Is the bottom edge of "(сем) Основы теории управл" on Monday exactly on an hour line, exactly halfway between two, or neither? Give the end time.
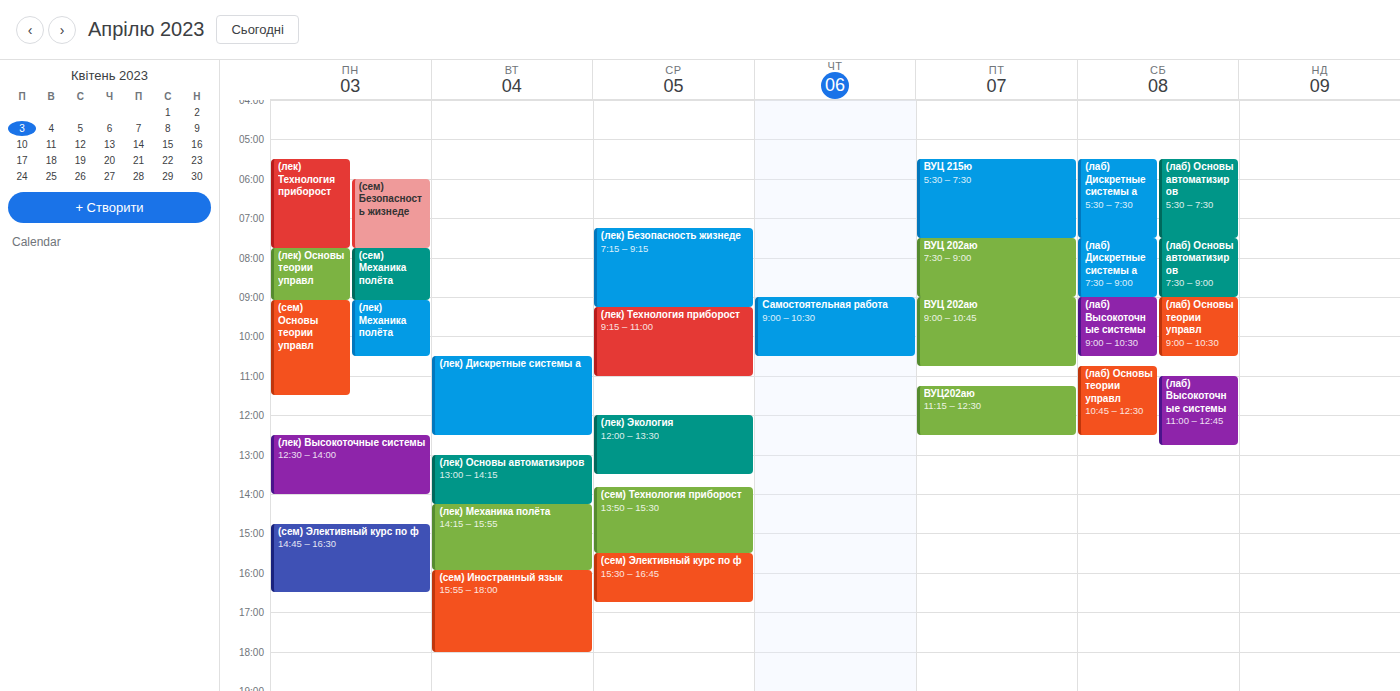
11:30 AM -- halfway between the 11 AM and 12 PM lines.